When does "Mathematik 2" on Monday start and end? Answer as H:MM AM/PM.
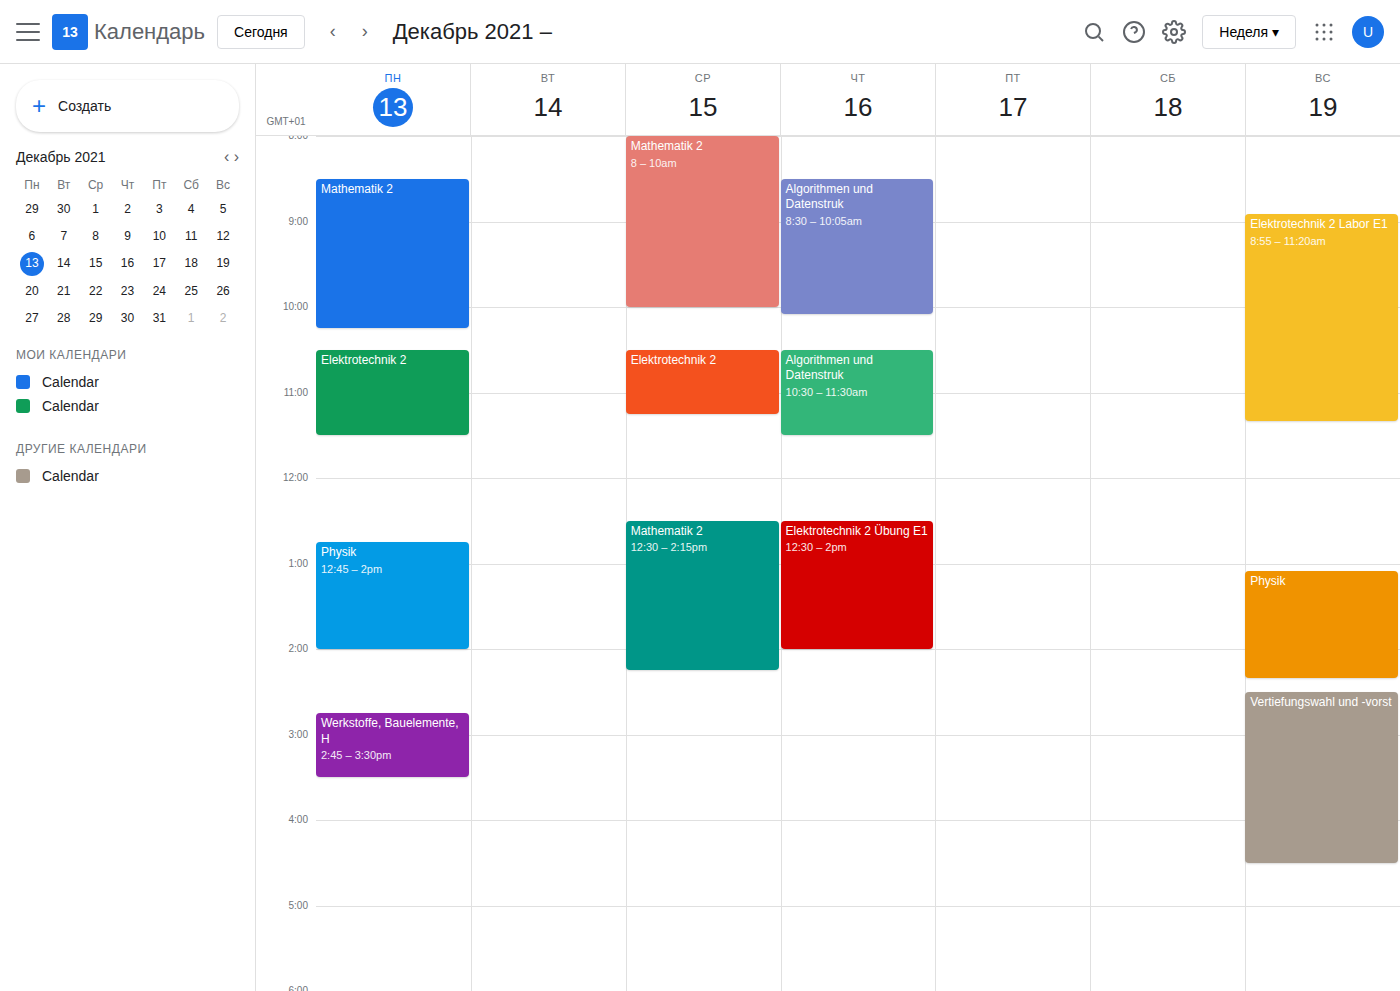
8:30 AM to 10:15 AM